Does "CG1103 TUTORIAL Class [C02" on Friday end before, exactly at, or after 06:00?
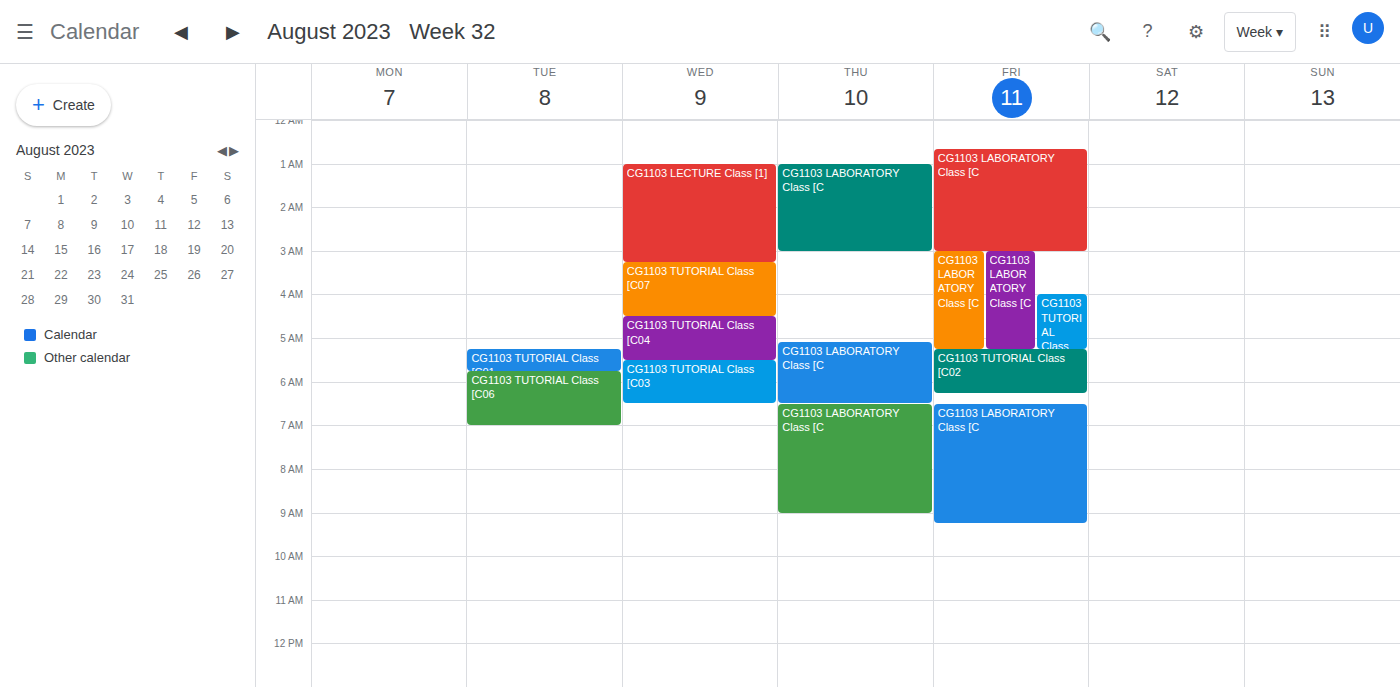
06:15 -- after 06:00, 15 minutes below the 06:00 line.